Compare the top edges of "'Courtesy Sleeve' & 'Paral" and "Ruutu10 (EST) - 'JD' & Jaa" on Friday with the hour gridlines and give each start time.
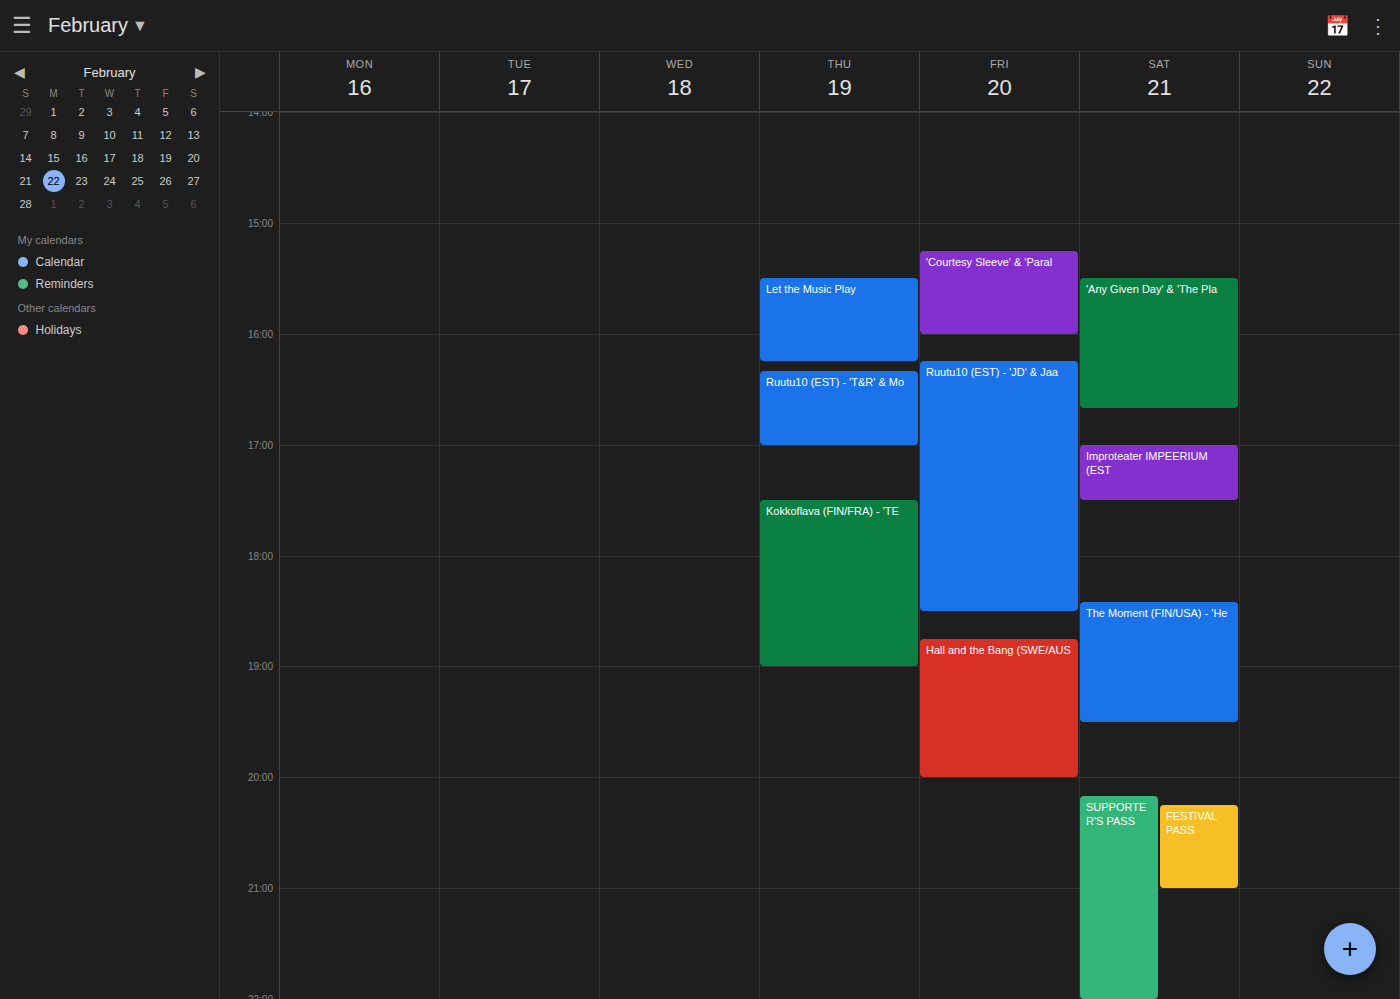
"'Courtesy Sleeve' & 'Paral": 3:15 PM, neither: a quarter of the way from the 3 PM line to the 4 PM line. "Ruutu10 (EST) - 'JD' & Jaa": 4:15 PM, neither: a quarter of the way from the 4 PM line to the 5 PM line.